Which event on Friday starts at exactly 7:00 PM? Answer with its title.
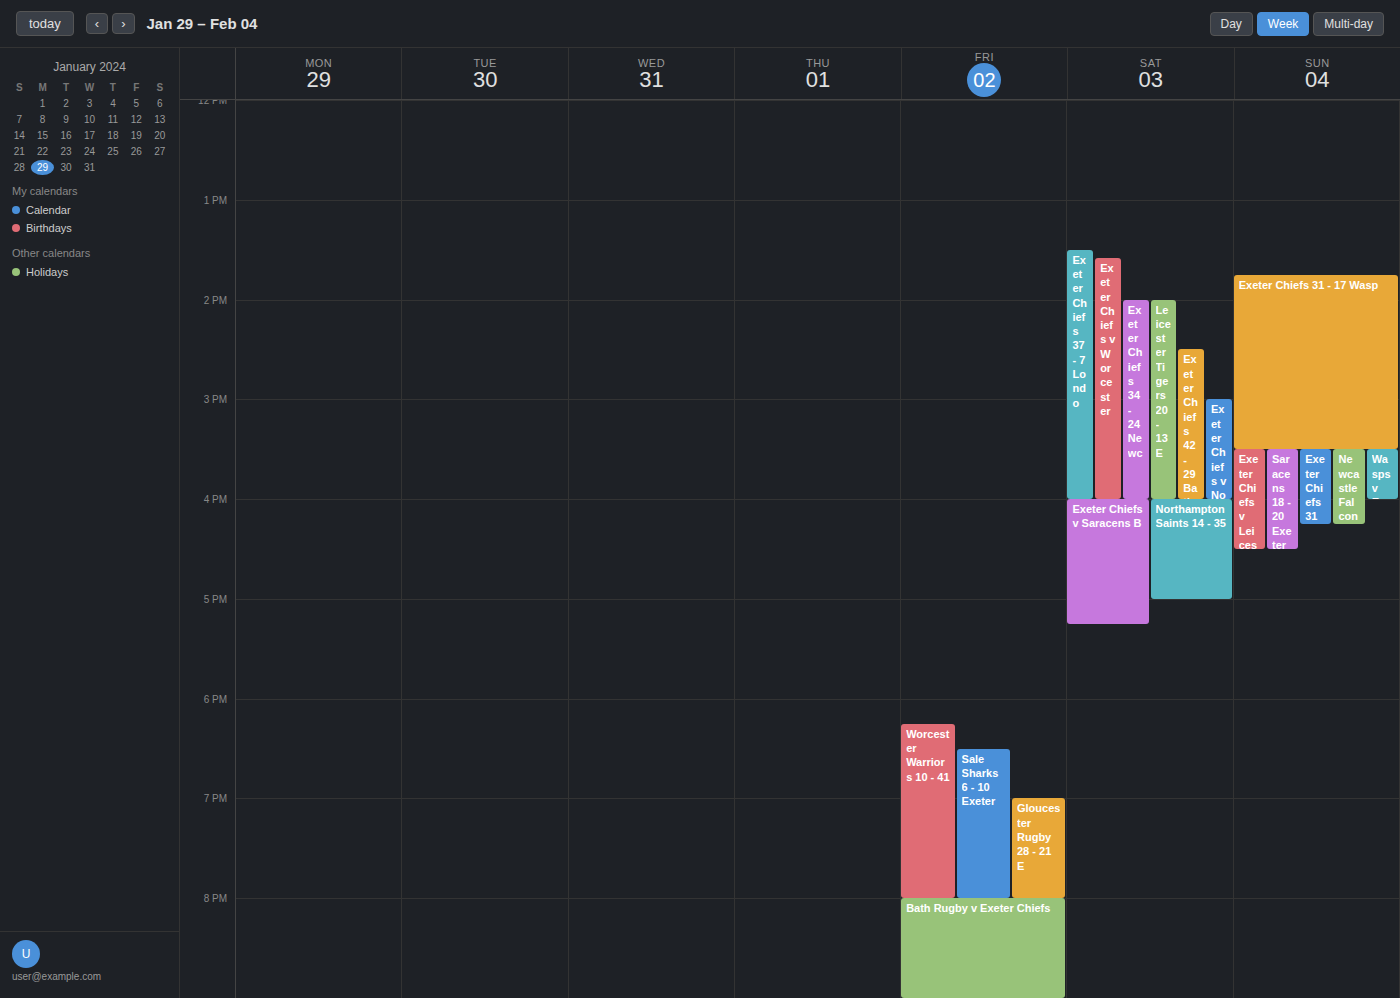
"Gloucester Rugby 28 - 21 E"